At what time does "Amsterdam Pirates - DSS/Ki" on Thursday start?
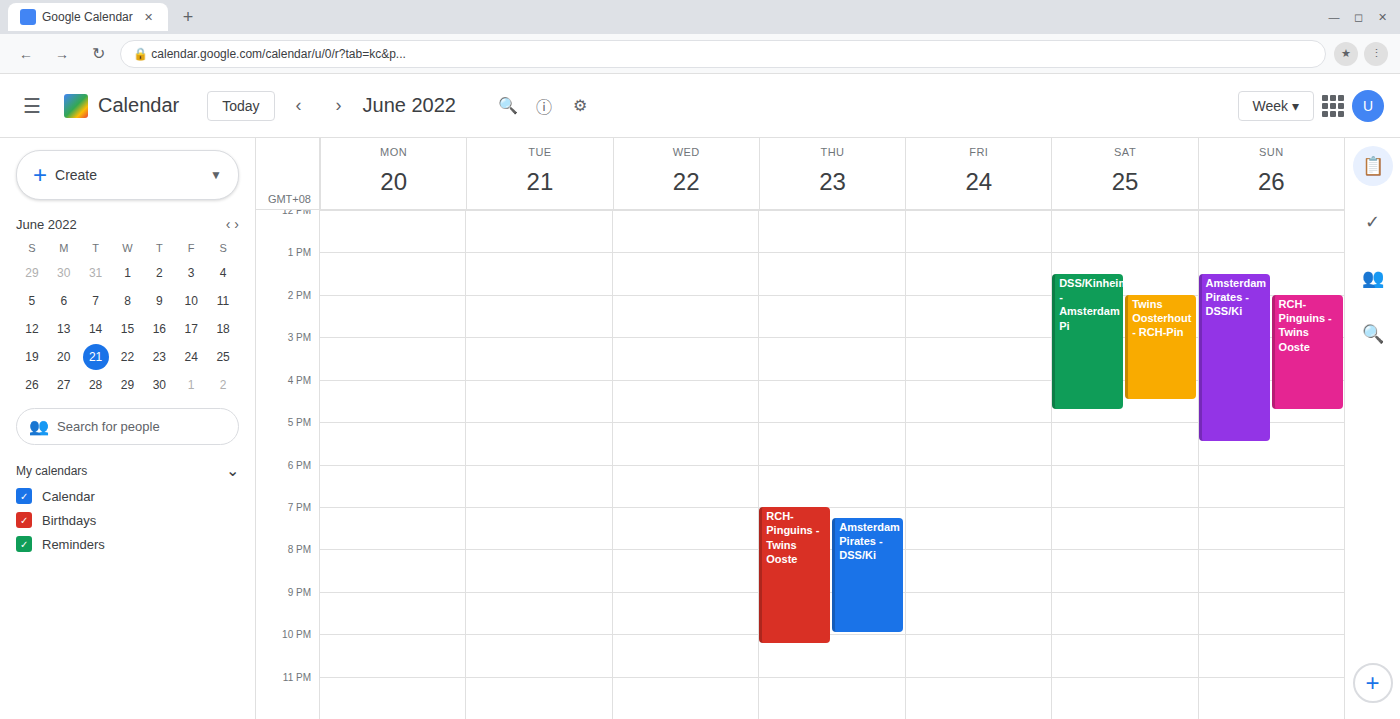
7:15 PM